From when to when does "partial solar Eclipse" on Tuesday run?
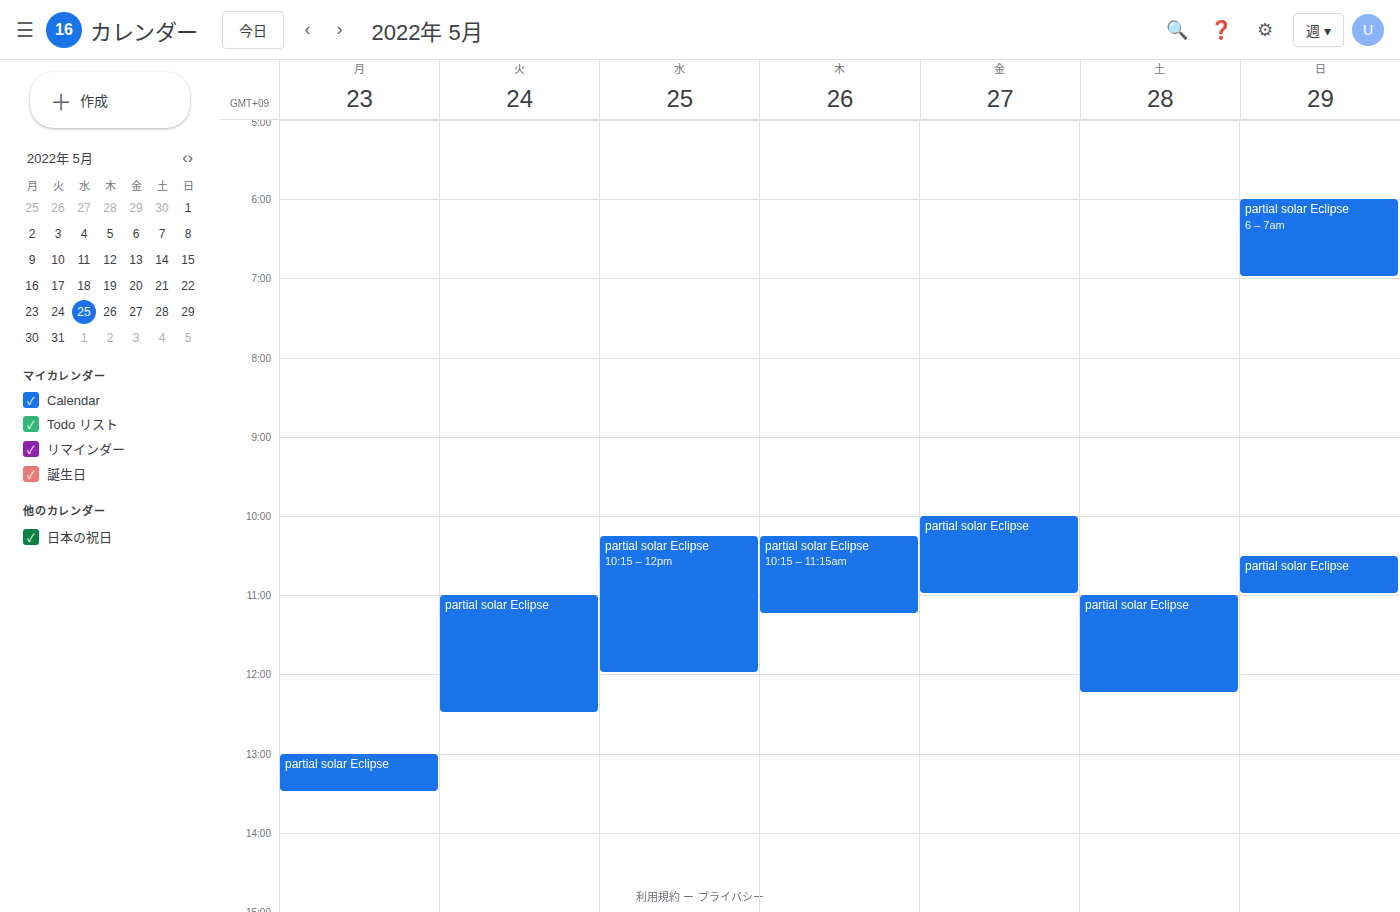
11:00 AM to 12:30 PM